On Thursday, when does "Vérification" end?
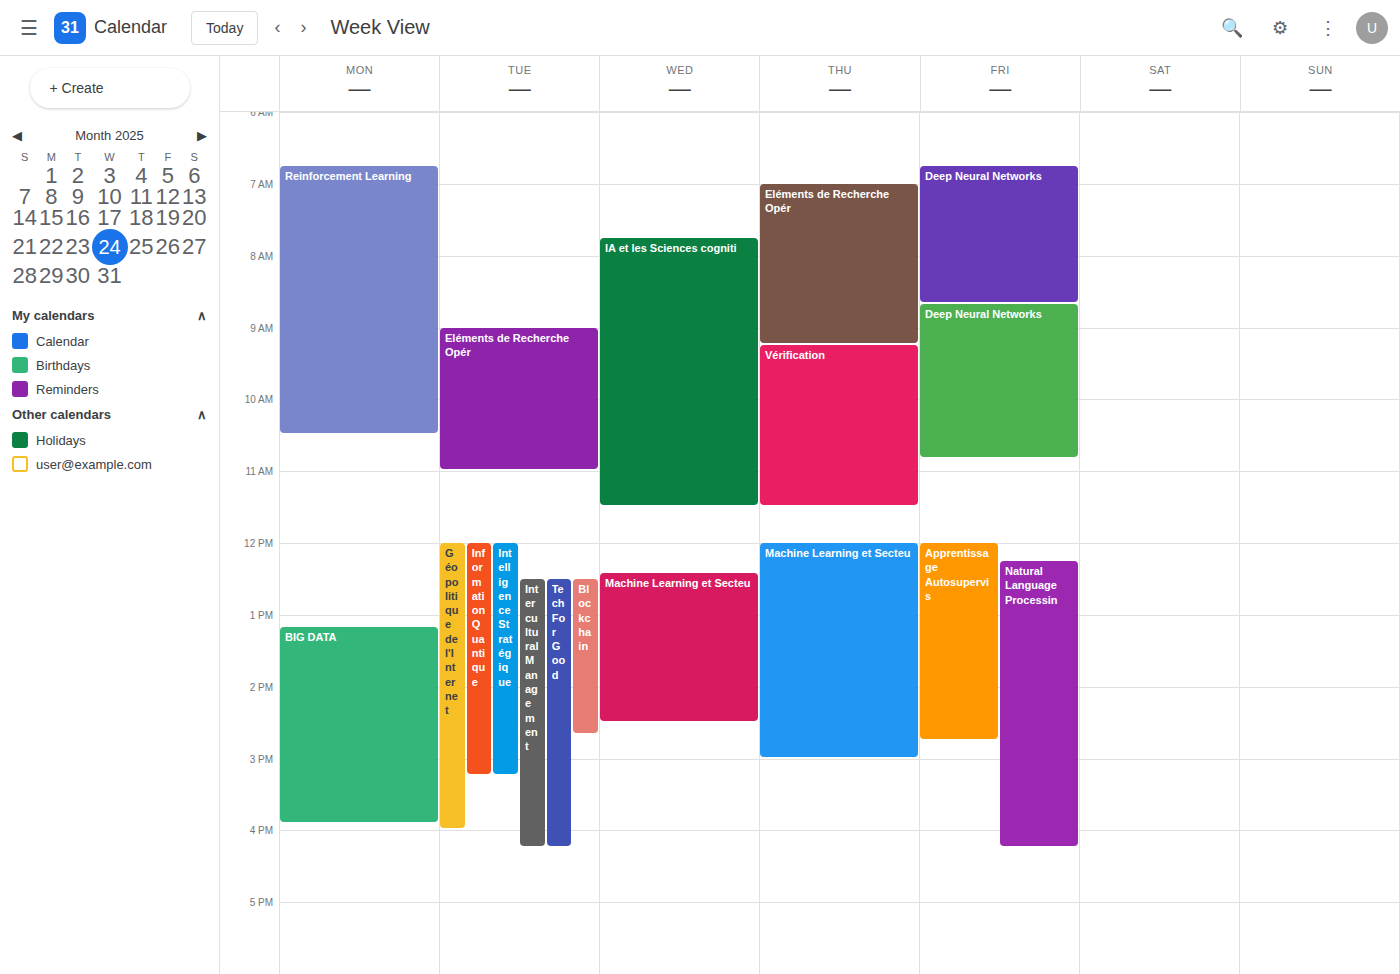
11:30 AM